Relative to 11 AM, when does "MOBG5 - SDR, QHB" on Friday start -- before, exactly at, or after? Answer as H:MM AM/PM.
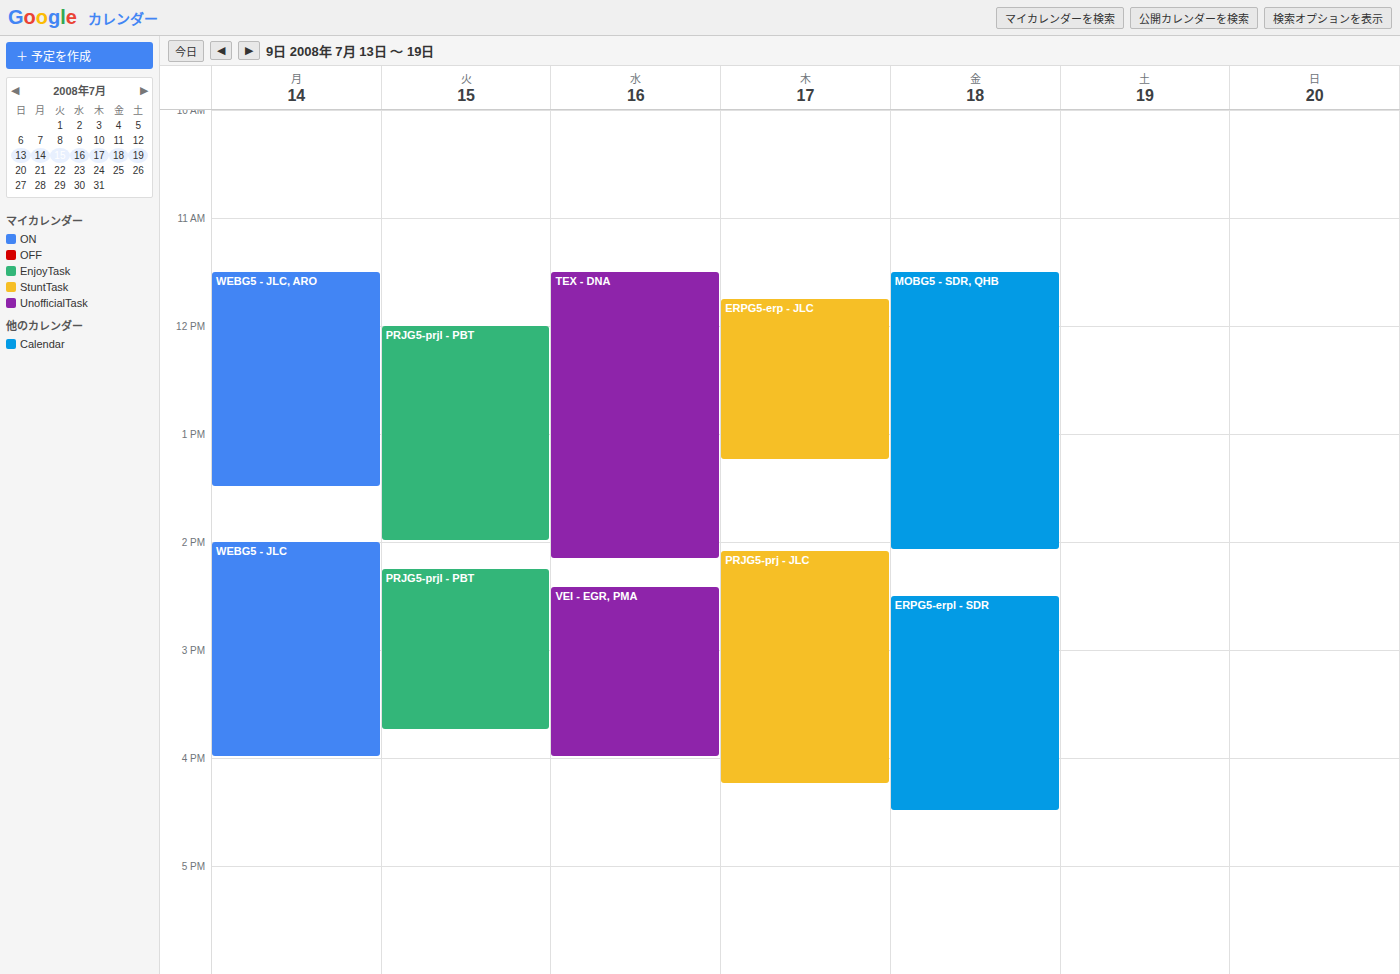
11:30 AM -- after 11 AM, 30 minutes below the 11 AM line.